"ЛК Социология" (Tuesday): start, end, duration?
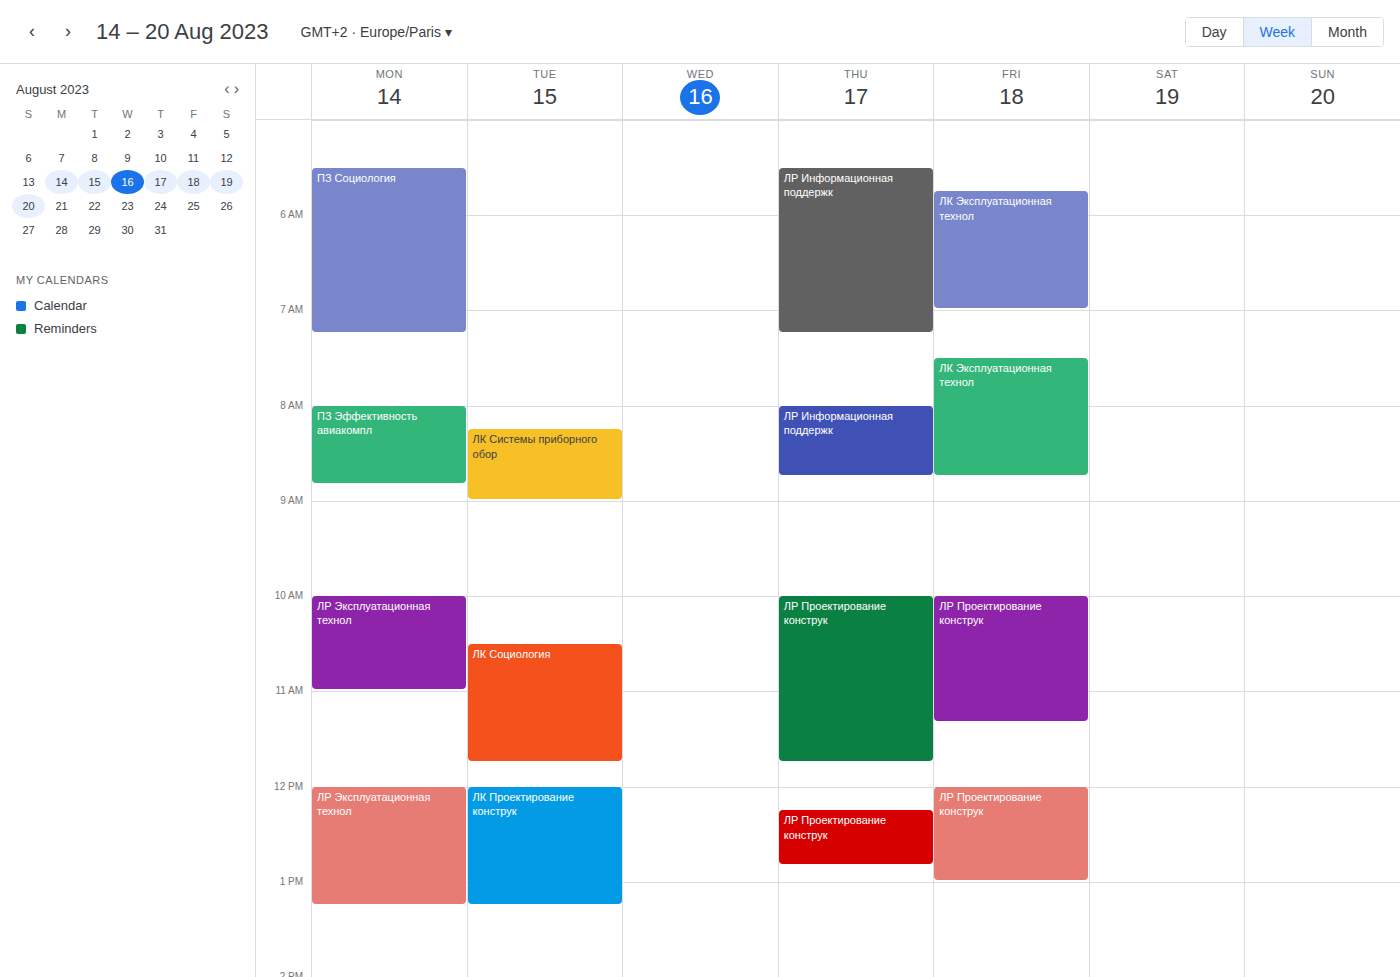
10:30 AM to 11:45 AM, 1 hour 15 minutes